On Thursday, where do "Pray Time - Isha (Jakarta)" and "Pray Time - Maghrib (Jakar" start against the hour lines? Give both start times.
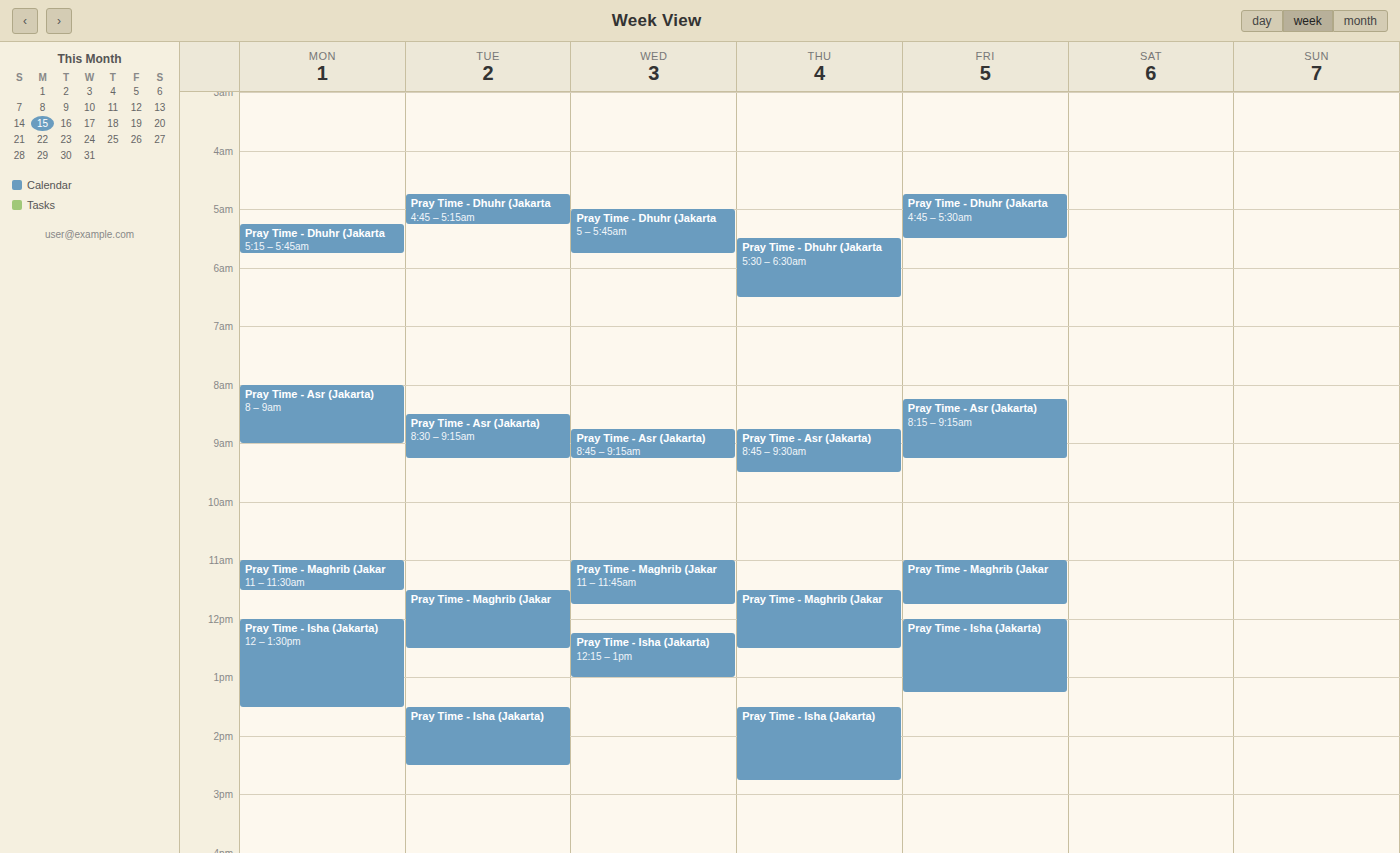
"Pray Time - Isha (Jakarta)": 1:30 PM, halfway between the 1 PM and 2 PM lines. "Pray Time - Maghrib (Jakar": 11:30 AM, halfway between the 11 AM and 12 PM lines.